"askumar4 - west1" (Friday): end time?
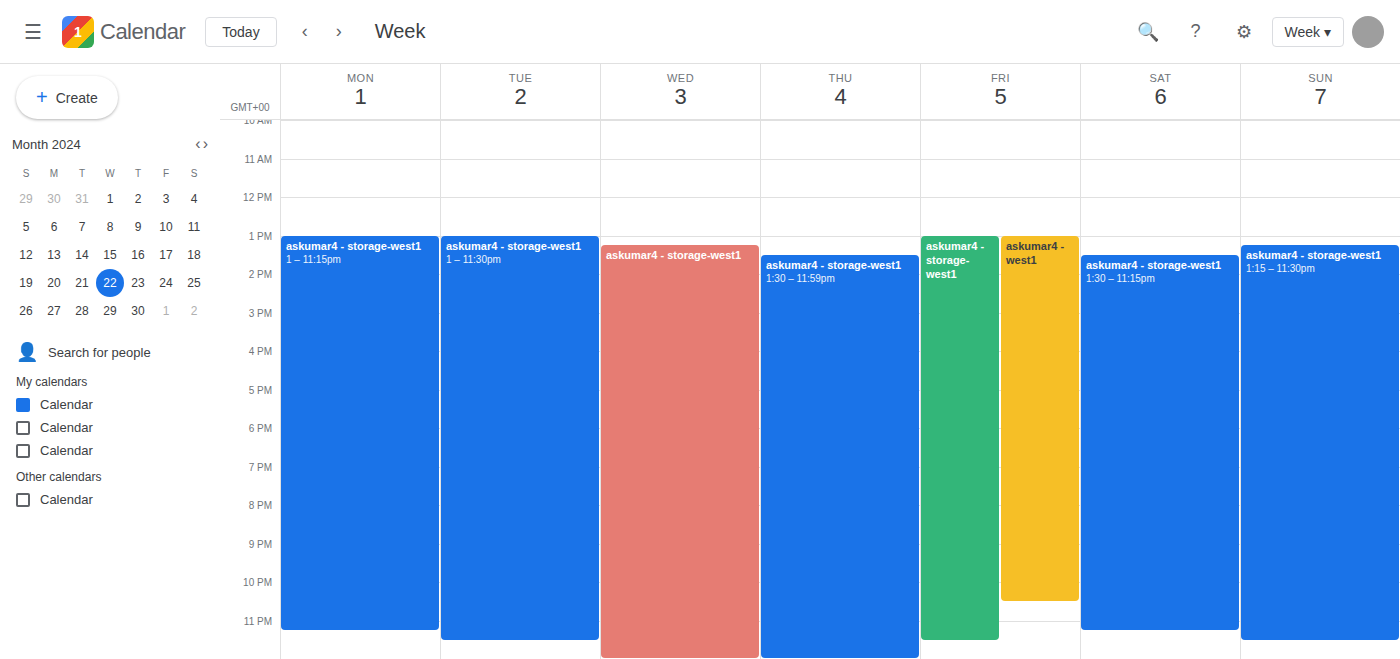
10:30 PM